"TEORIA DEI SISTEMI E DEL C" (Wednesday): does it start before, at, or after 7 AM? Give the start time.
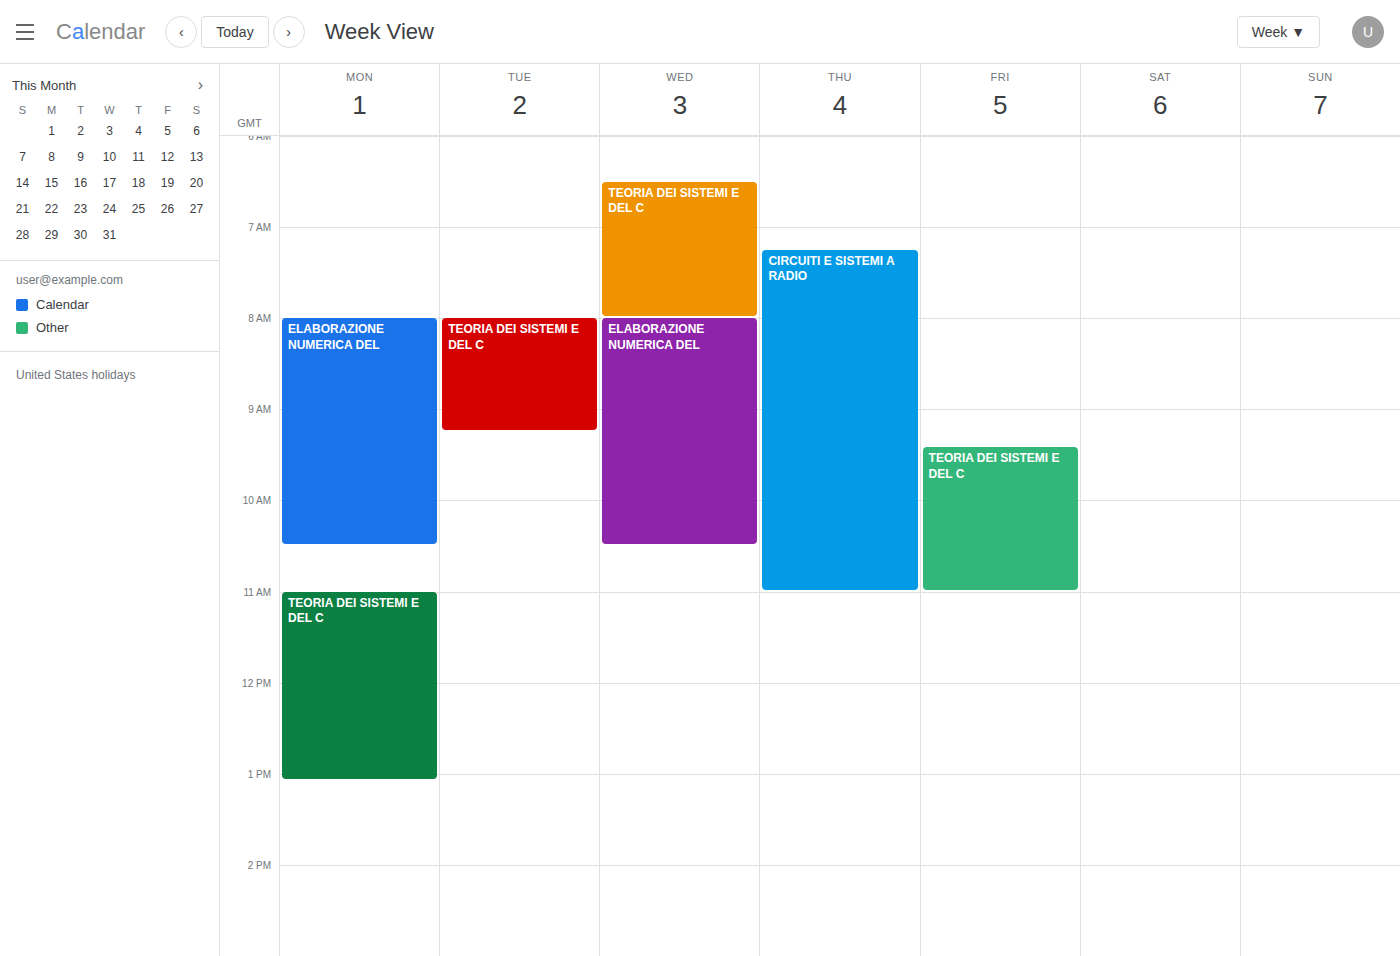
6:30 AM -- before 7 AM, 30 minutes above the 7 AM line.